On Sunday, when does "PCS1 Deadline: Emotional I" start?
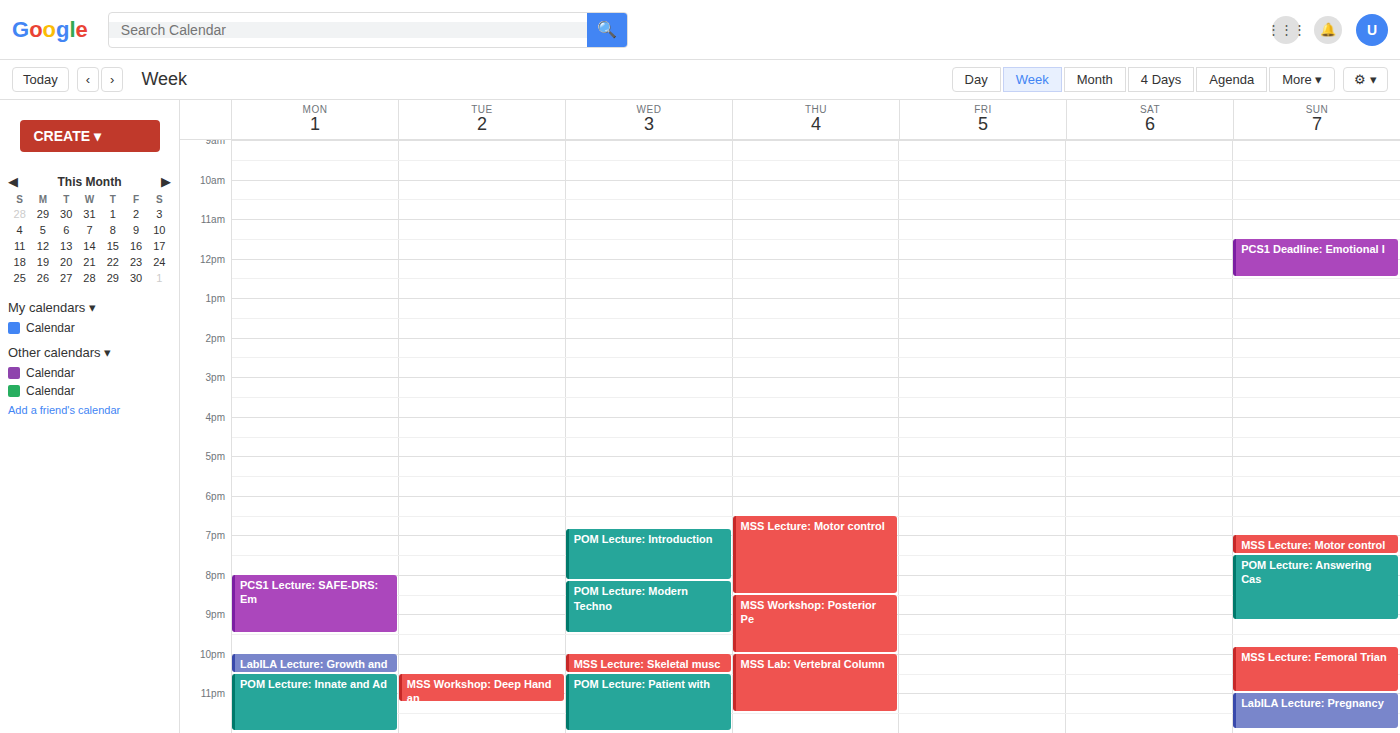
11:30 AM